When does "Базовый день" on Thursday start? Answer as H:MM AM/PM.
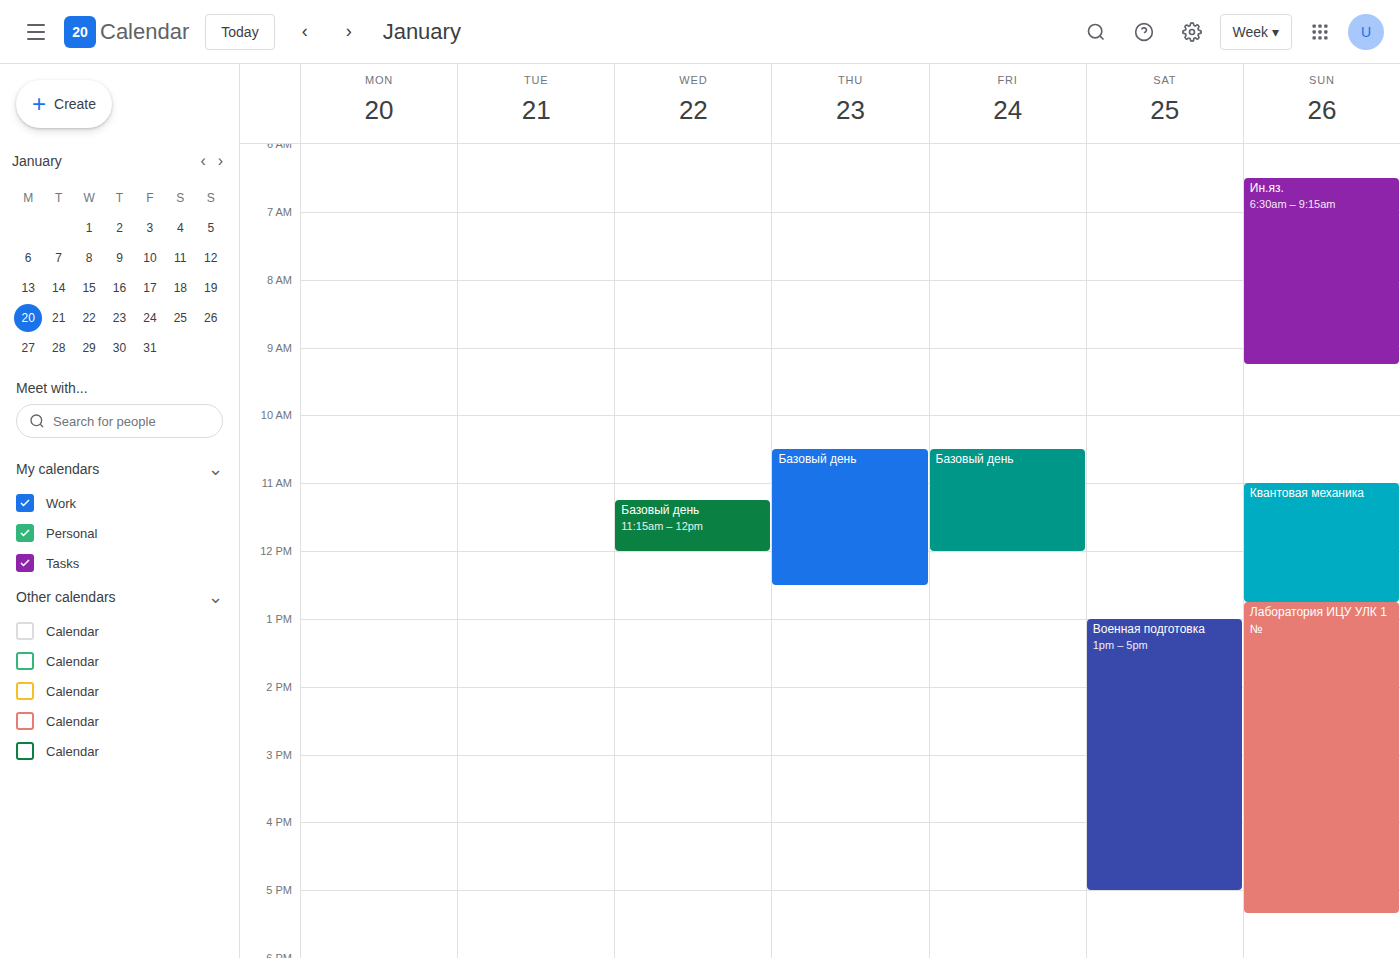
10:30 AM